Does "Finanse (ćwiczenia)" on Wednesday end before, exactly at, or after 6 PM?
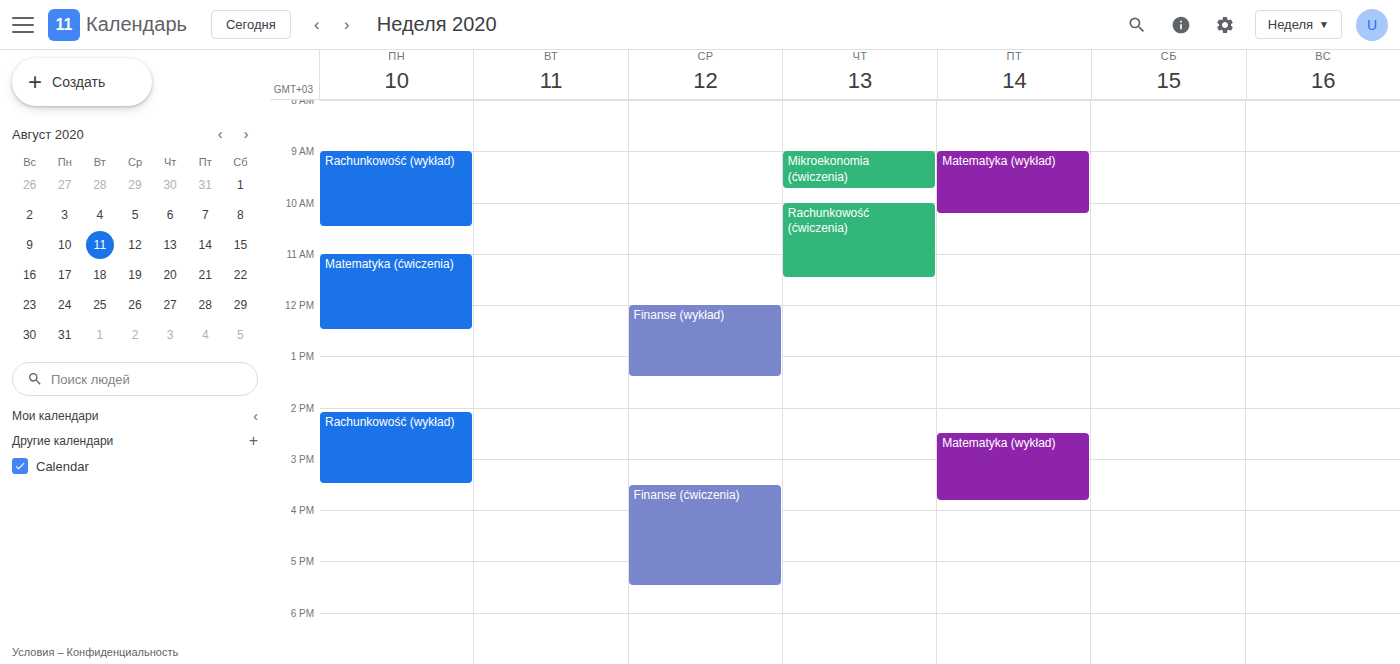
5:30 PM -- before 6 PM, 30 minutes above the 6 PM line.